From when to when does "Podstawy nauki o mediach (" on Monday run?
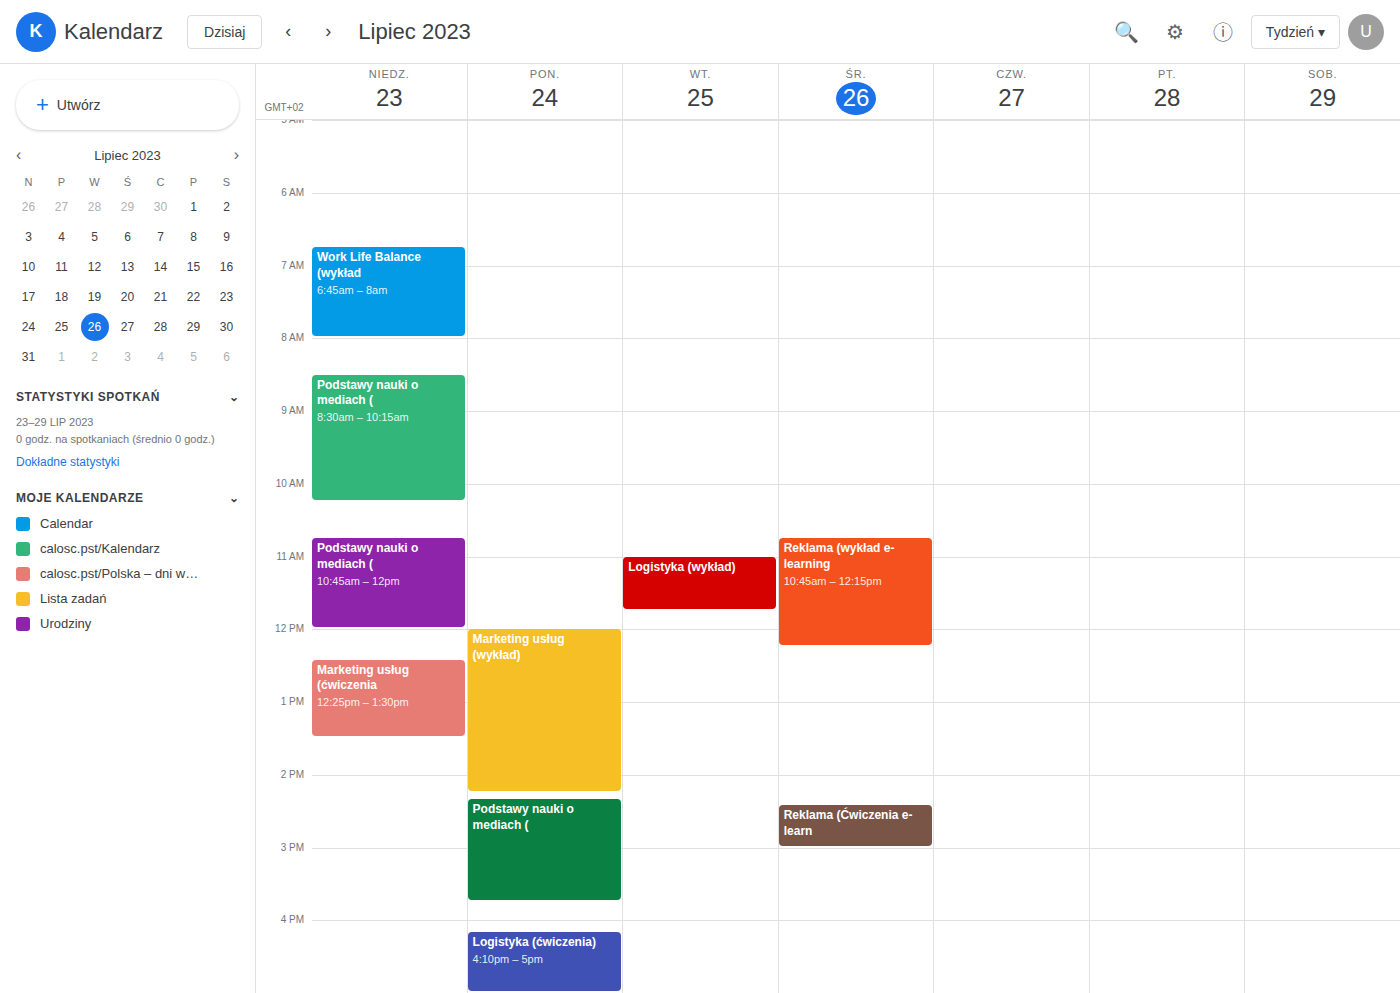
2:20 PM to 3:45 PM